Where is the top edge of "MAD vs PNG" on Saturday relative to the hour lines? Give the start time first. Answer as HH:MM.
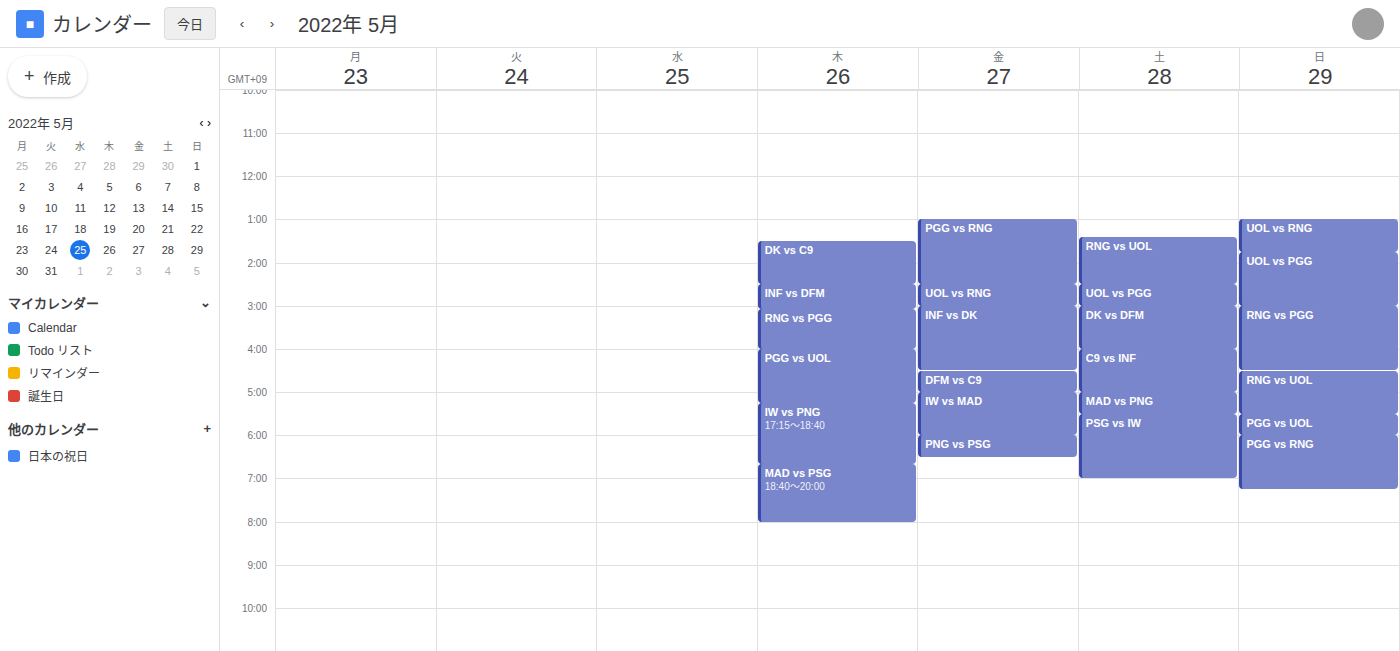
17:00 -- exactly on the 17:00 line.